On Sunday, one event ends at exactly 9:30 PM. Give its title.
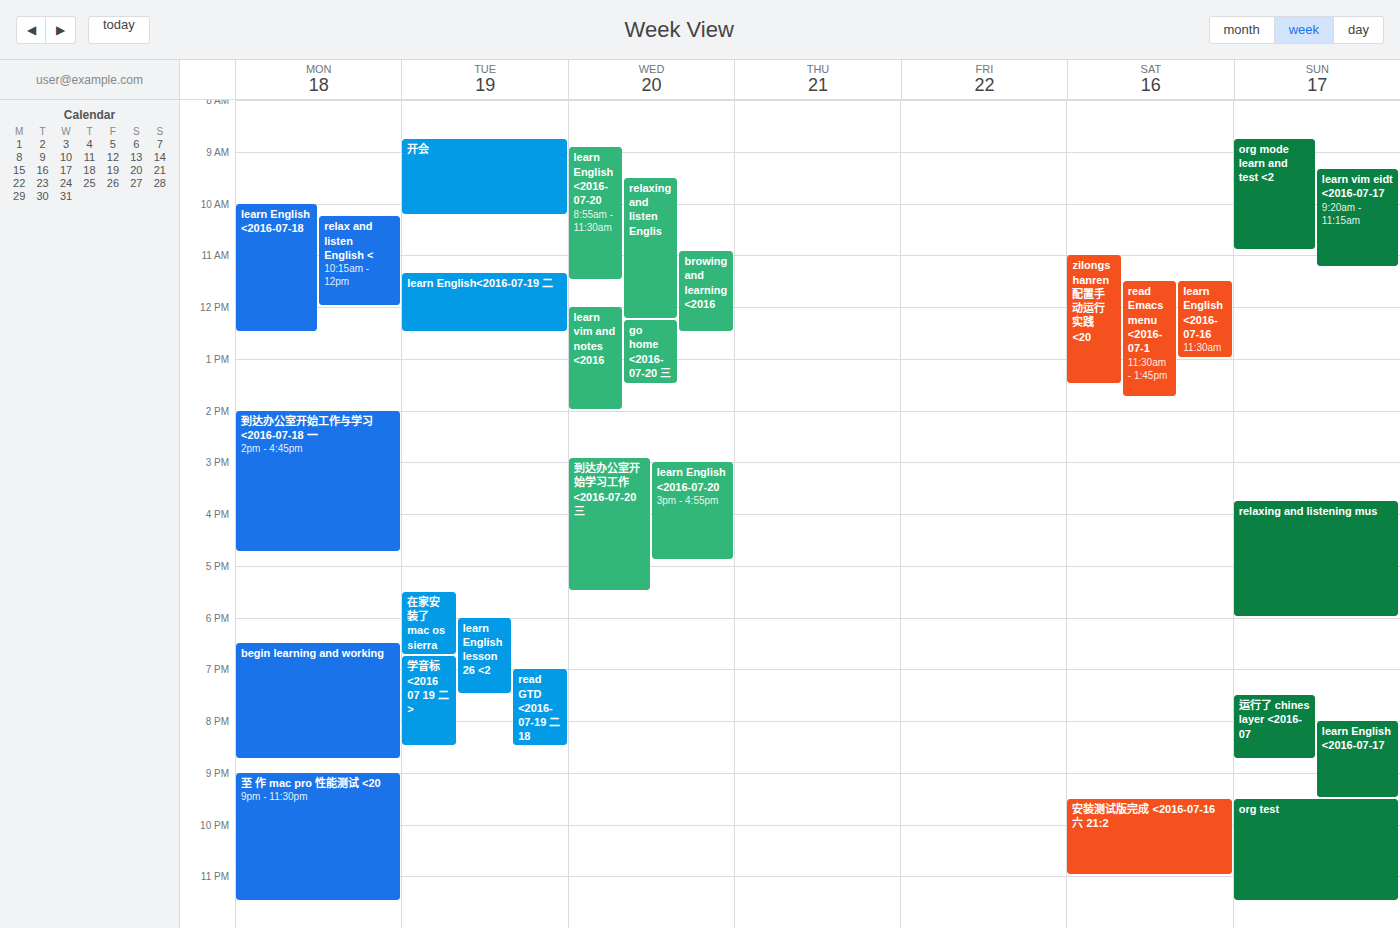
"learn English <2016-07-17"